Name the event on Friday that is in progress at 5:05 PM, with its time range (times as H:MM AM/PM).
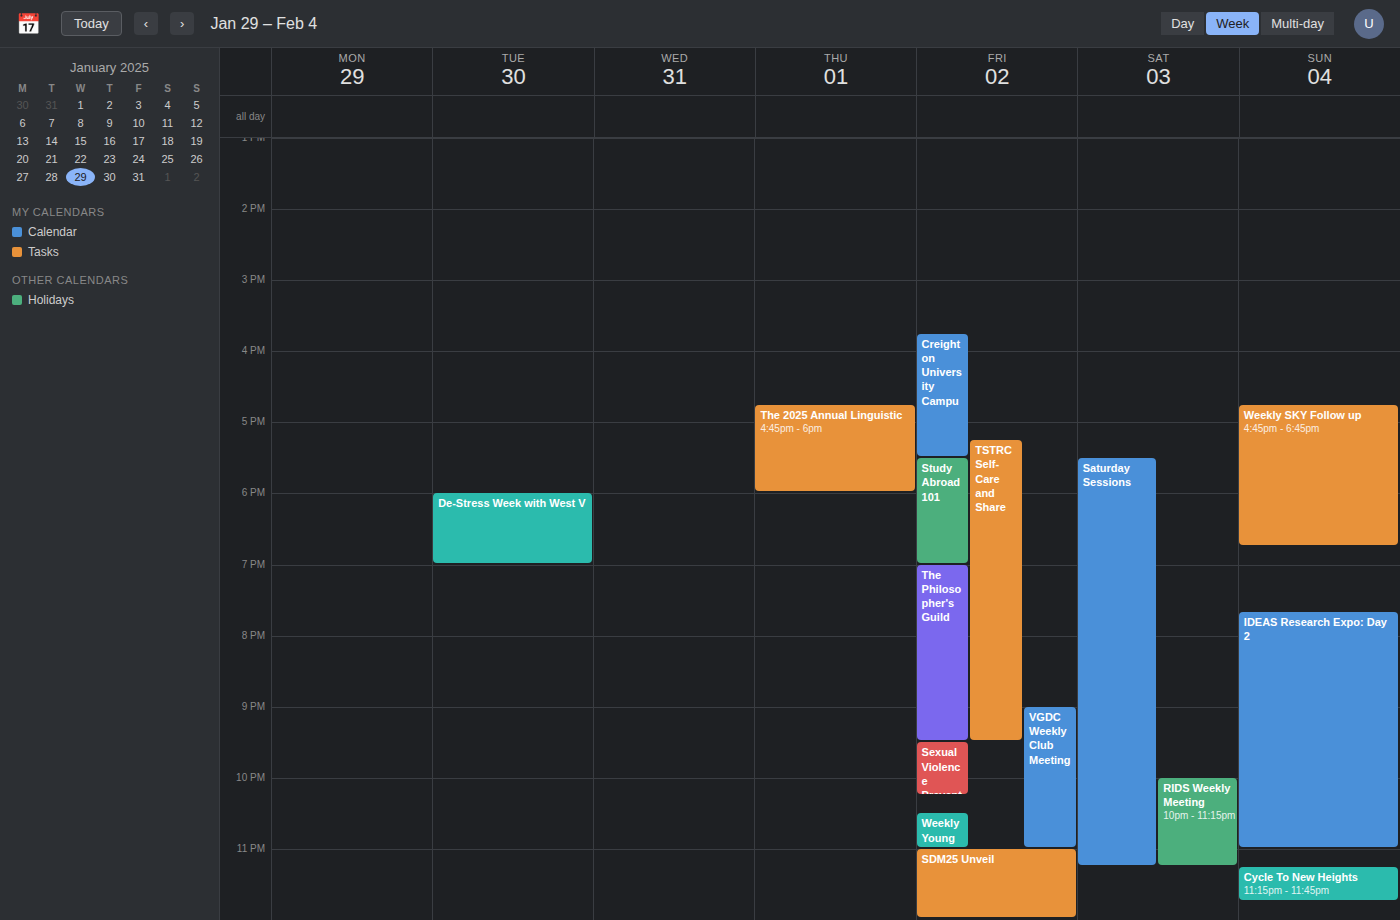
"Creighton University Campu", 3:45 PM to 5:30 PM